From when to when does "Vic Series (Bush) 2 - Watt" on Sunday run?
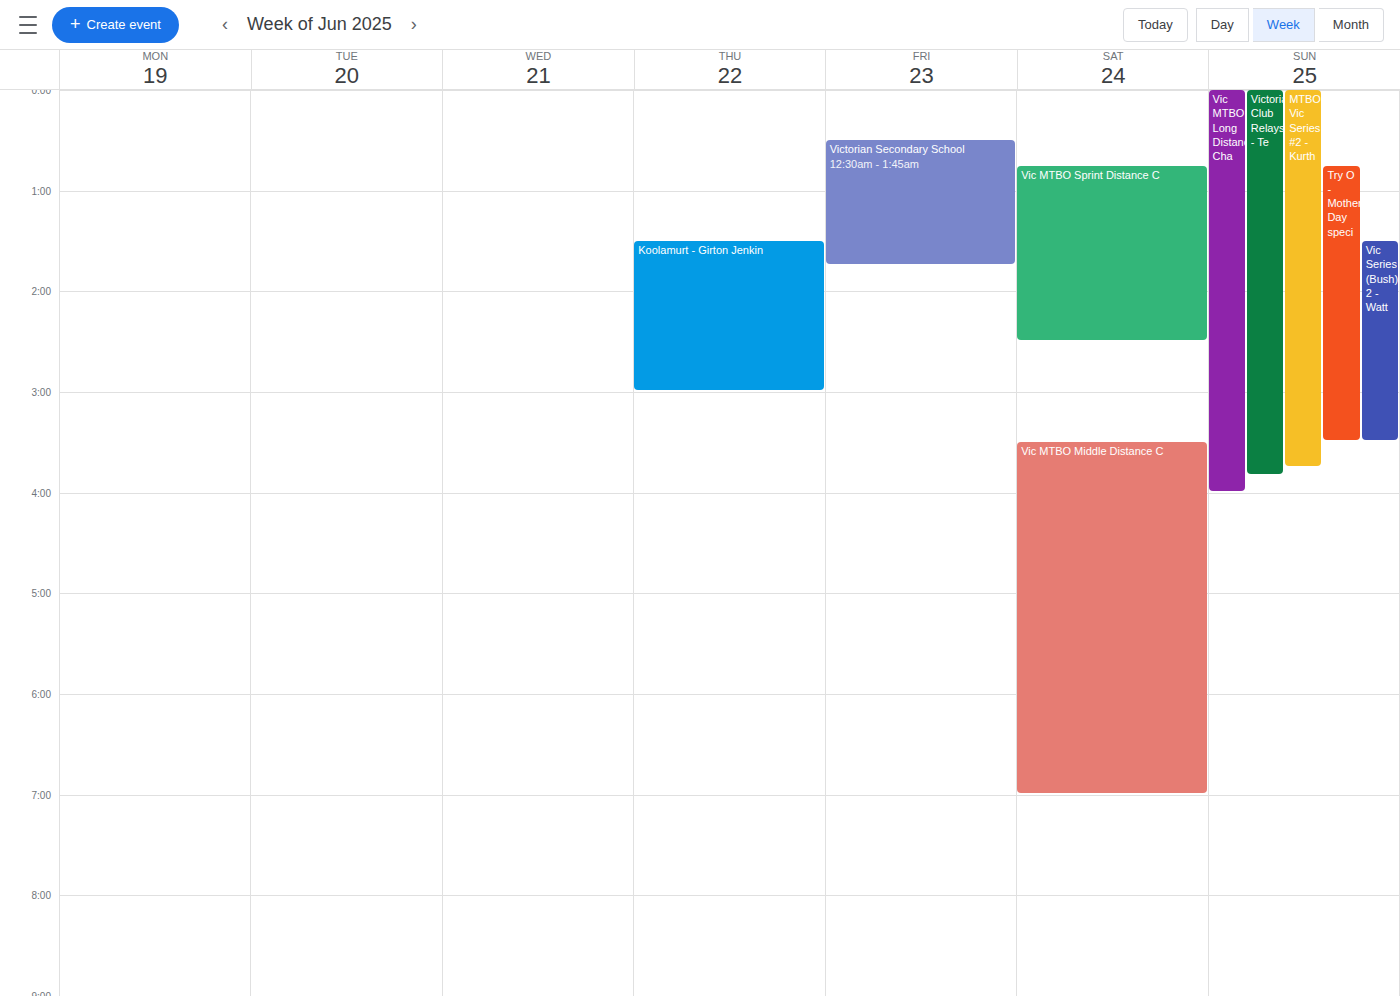
1:30 AM to 3:30 AM